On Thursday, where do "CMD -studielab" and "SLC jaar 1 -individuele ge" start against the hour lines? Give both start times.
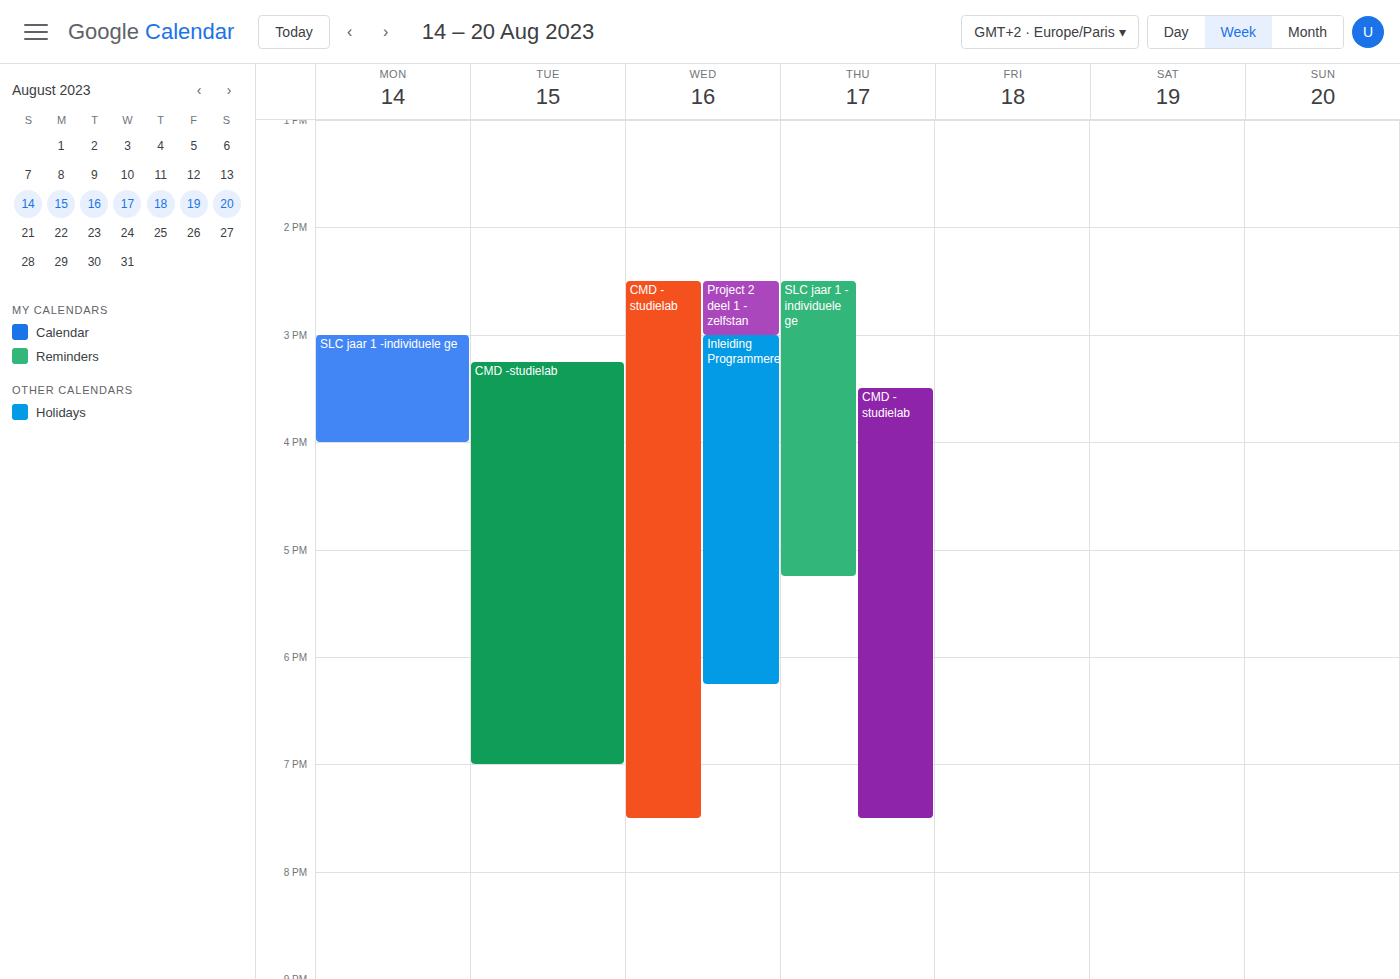
"CMD -studielab": 3:30 PM, halfway between the 3 PM and 4 PM lines. "SLC jaar 1 -individuele ge": 2:30 PM, halfway between the 2 PM and 3 PM lines.